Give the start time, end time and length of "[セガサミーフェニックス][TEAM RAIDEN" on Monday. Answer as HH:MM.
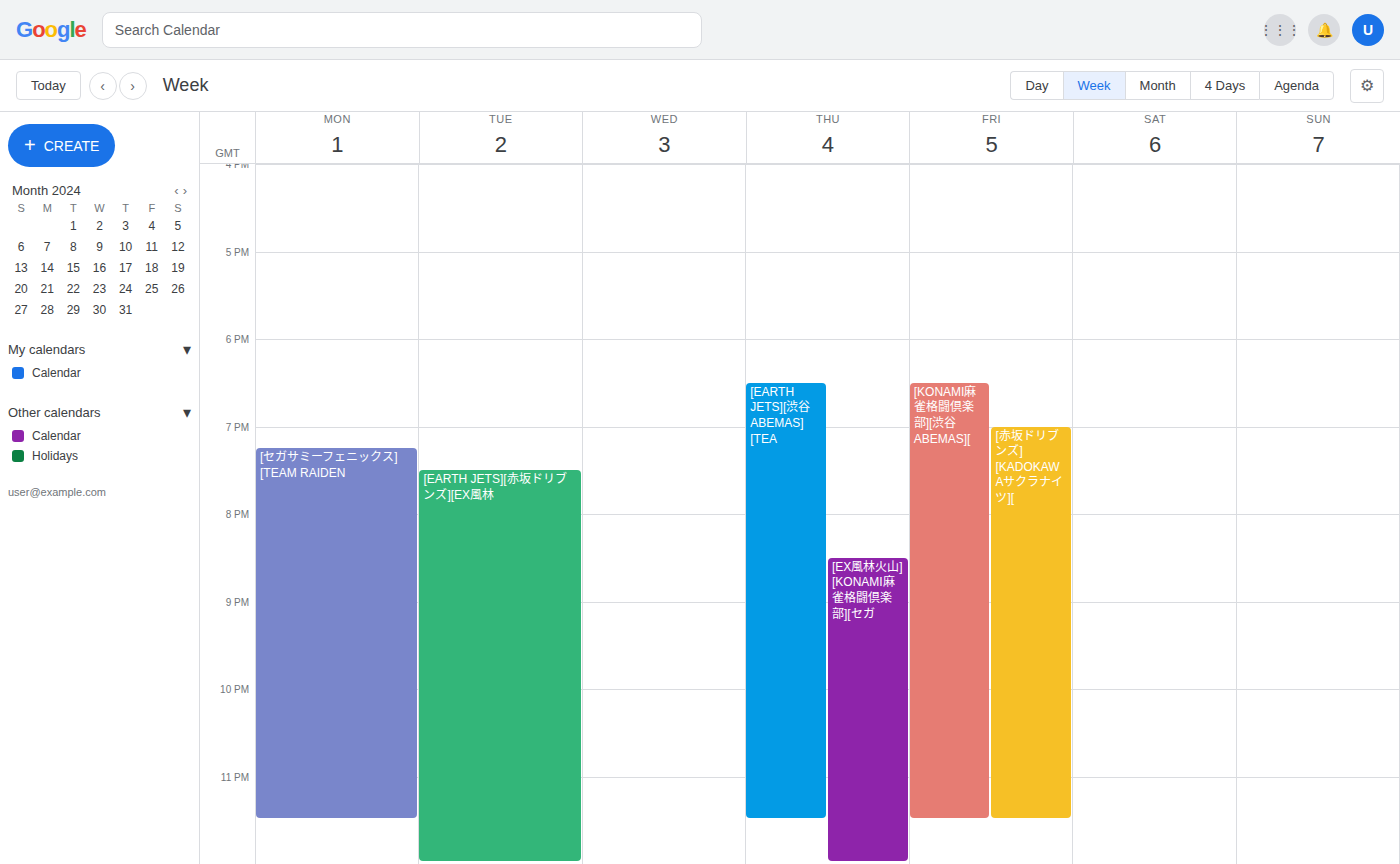
19:15 to 23:30, 4 hours 15 minutes